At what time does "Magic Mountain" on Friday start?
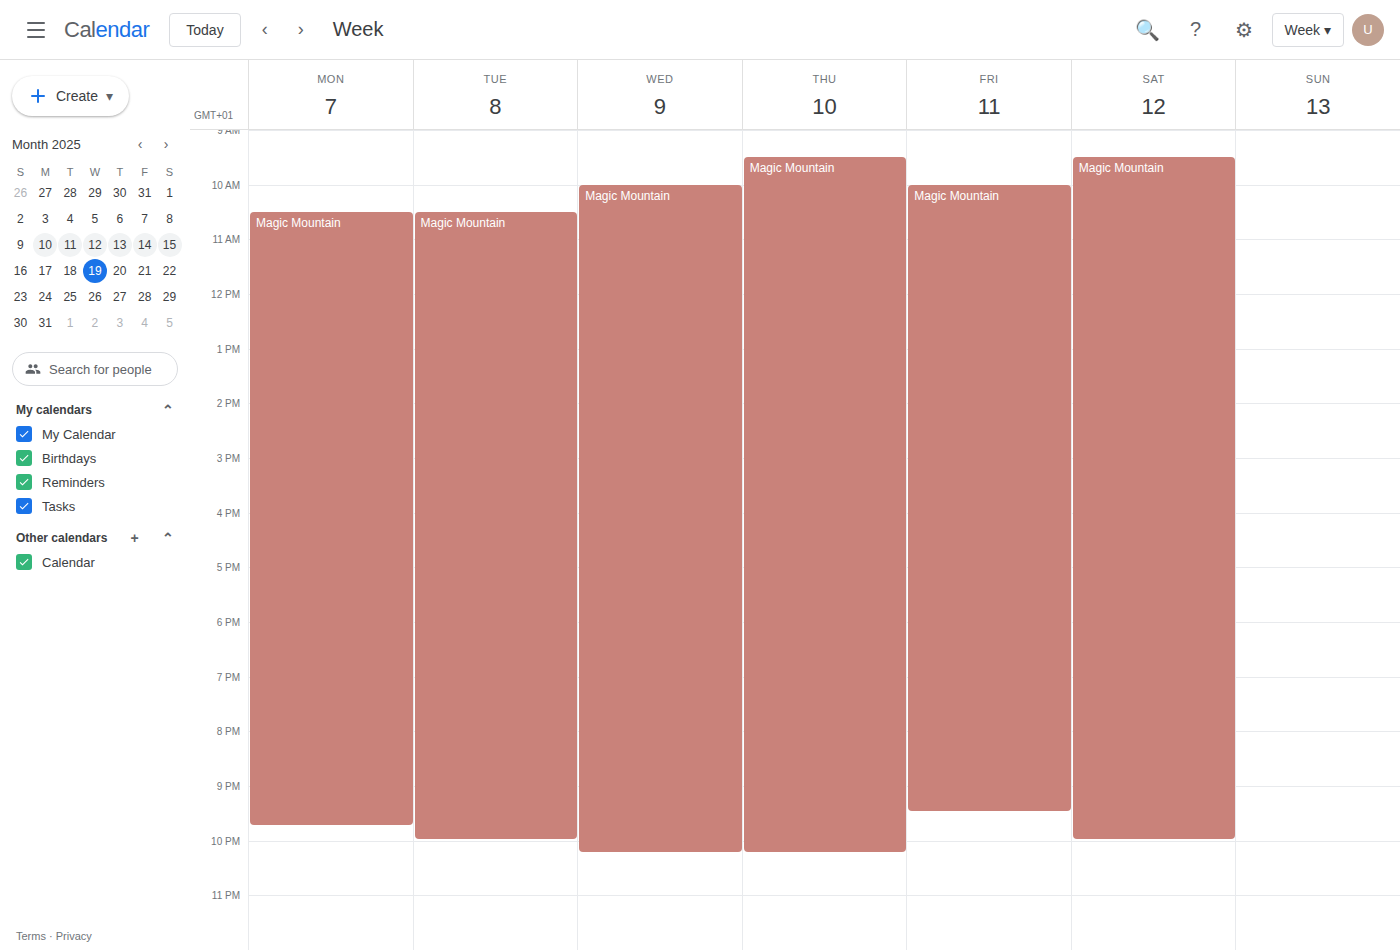
10:00 AM